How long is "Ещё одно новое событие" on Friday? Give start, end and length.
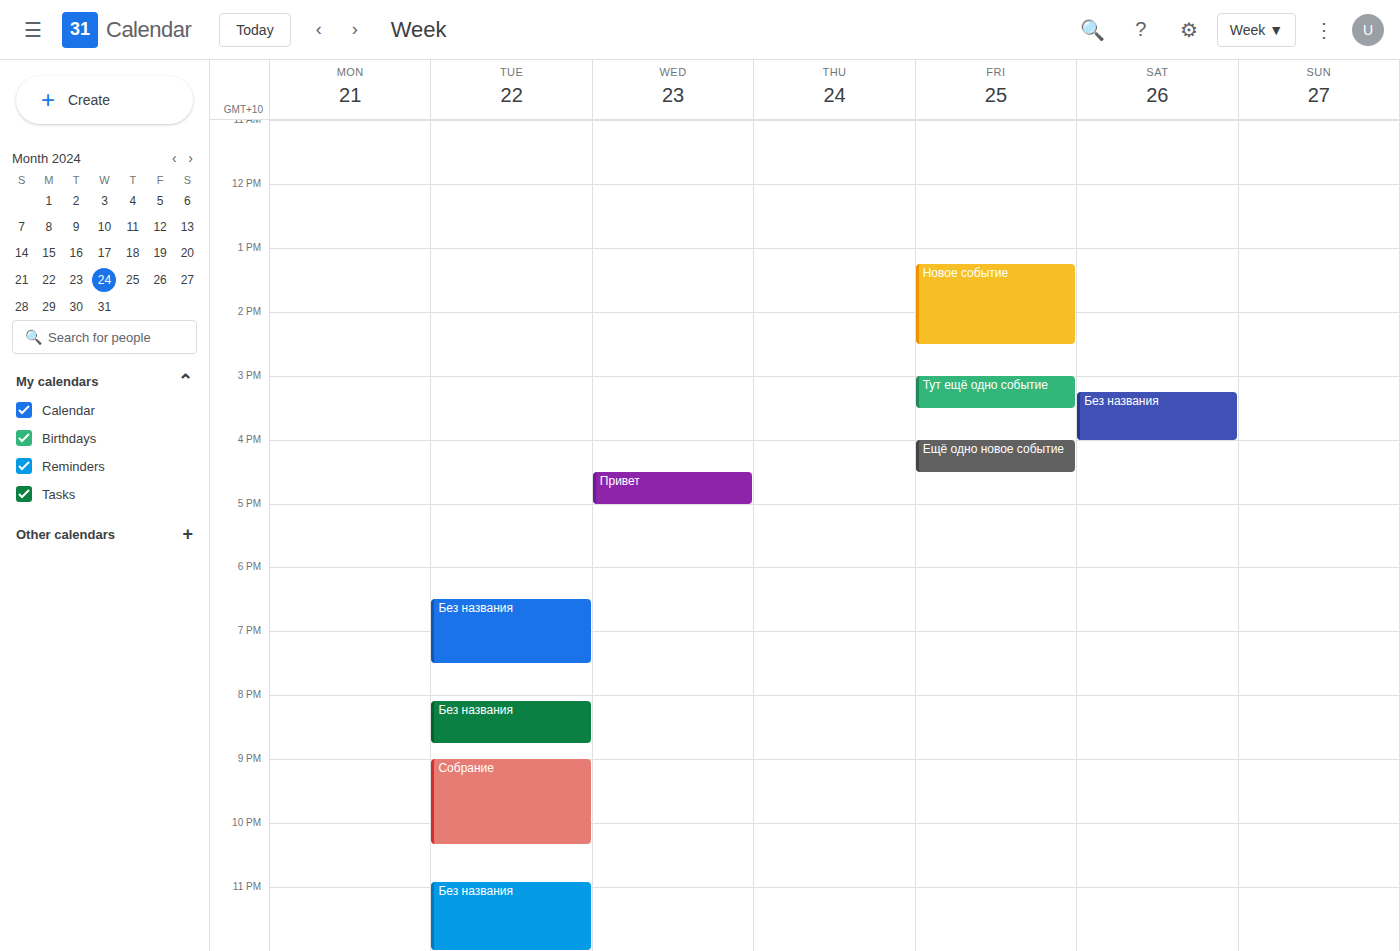
4:00 PM to 4:30 PM, 30 minutes